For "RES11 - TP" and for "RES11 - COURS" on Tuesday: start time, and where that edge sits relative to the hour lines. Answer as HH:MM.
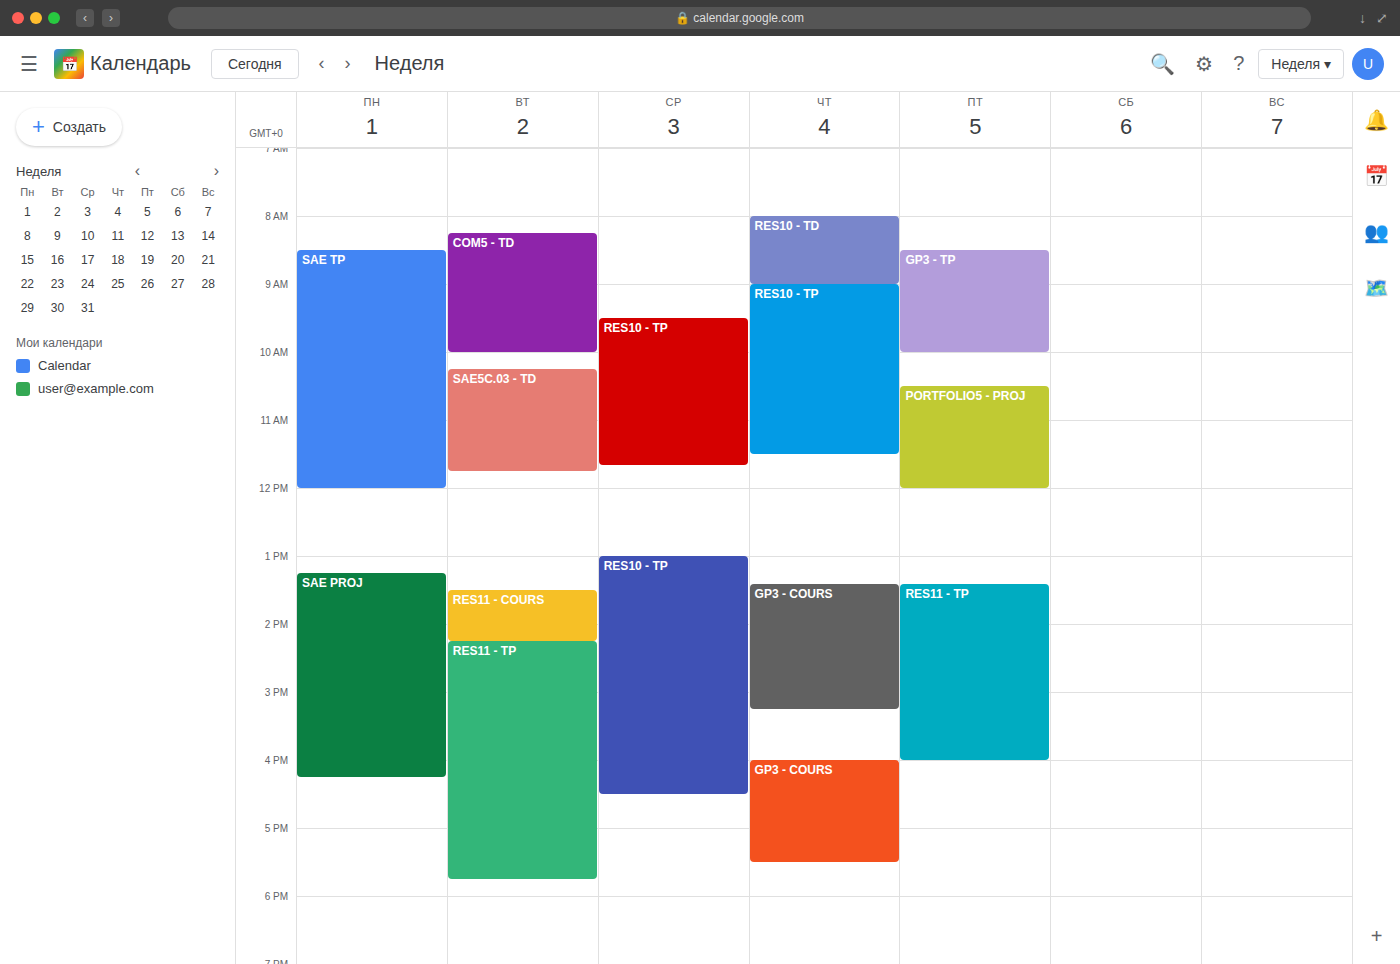
"RES11 - TP": 14:15, neither: a quarter of the way from the 14:00 line to the 15:00 line. "RES11 - COURS": 13:30, halfway between the 13:00 and 14:00 lines.